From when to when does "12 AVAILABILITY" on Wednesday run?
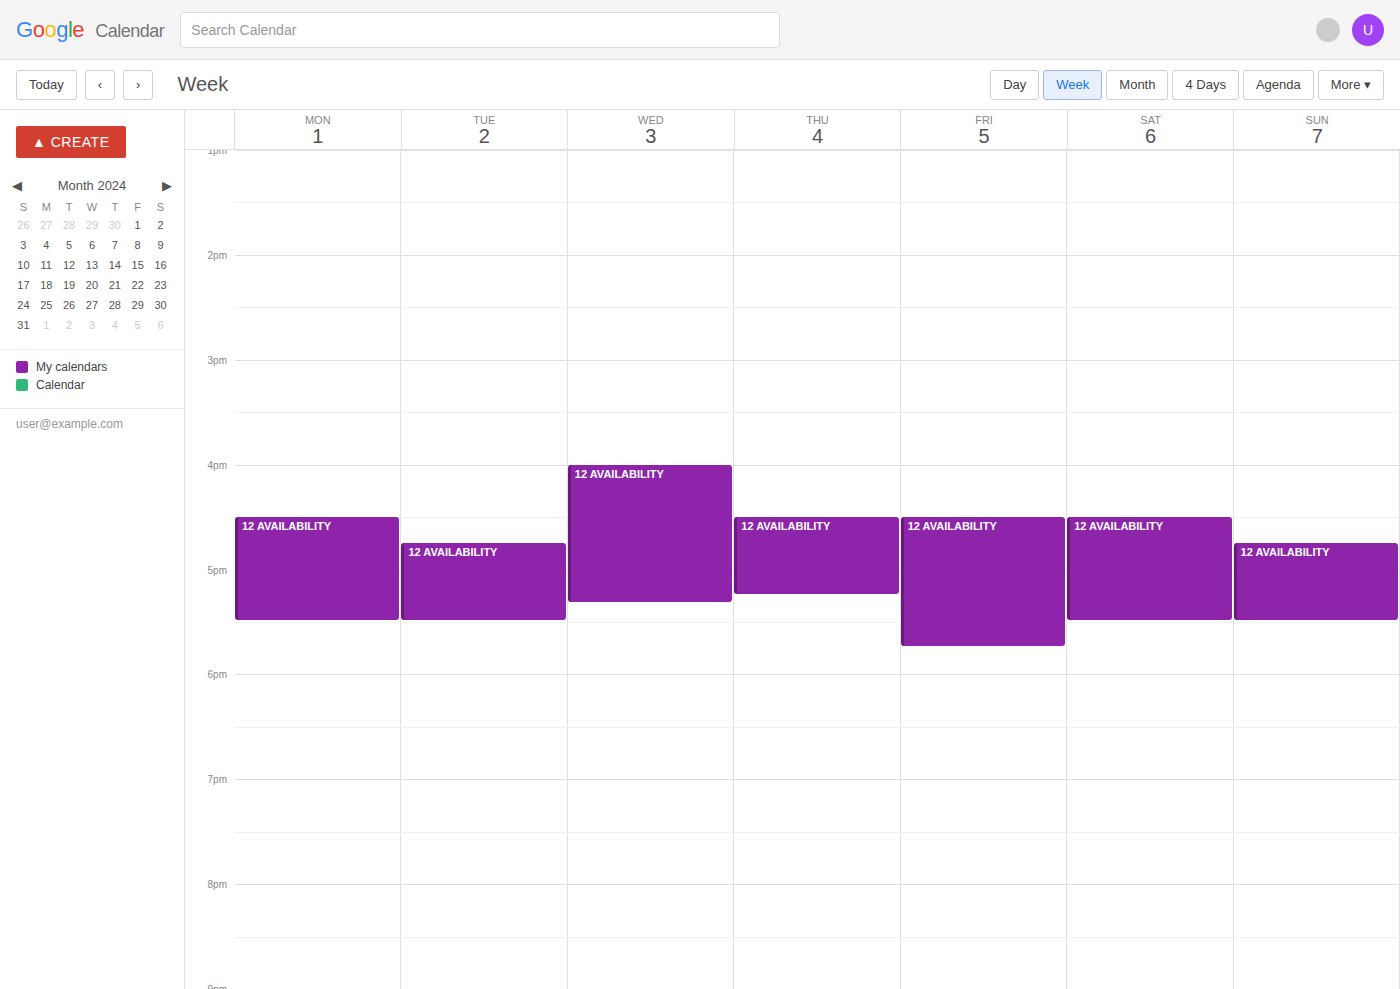
16:00 to 17:20